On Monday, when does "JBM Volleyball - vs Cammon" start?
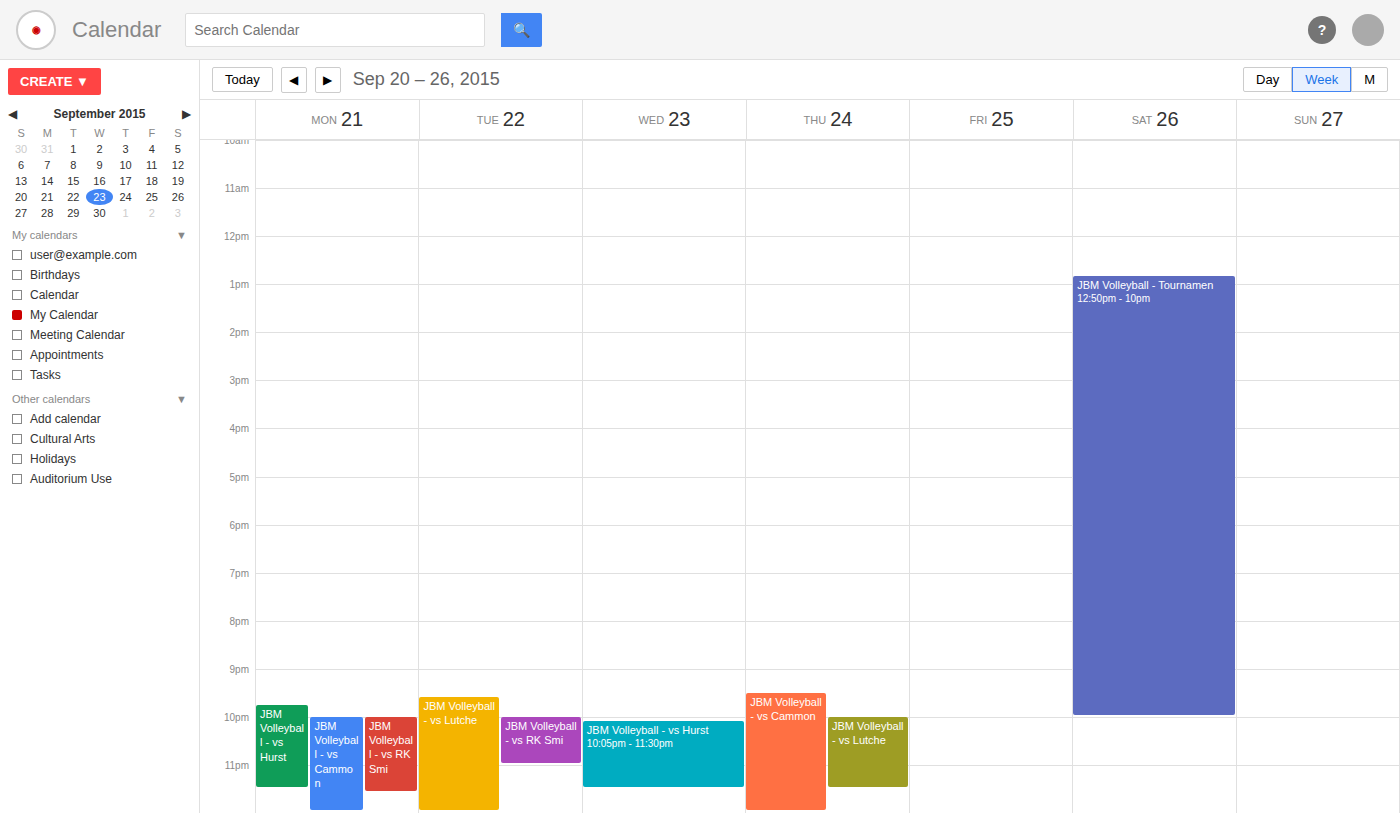
10:00 PM